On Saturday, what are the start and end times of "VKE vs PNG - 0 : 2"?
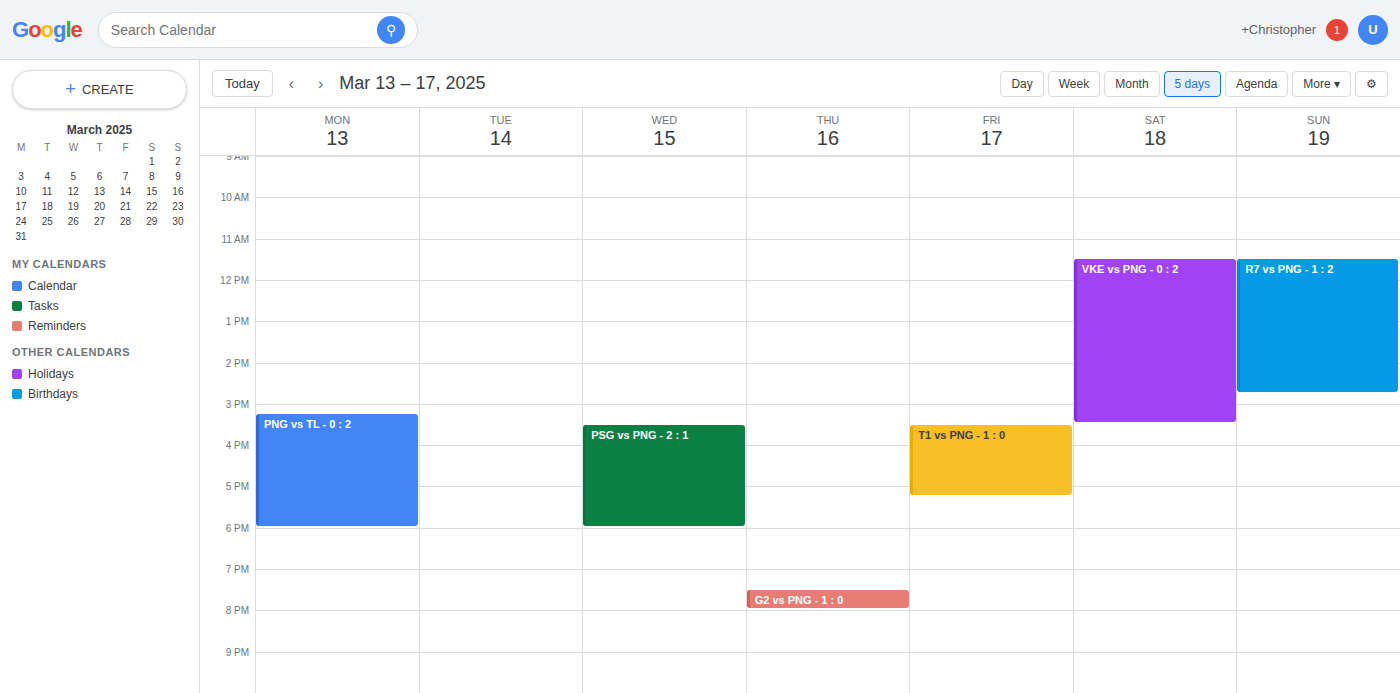
11:30 AM to 3:30 PM